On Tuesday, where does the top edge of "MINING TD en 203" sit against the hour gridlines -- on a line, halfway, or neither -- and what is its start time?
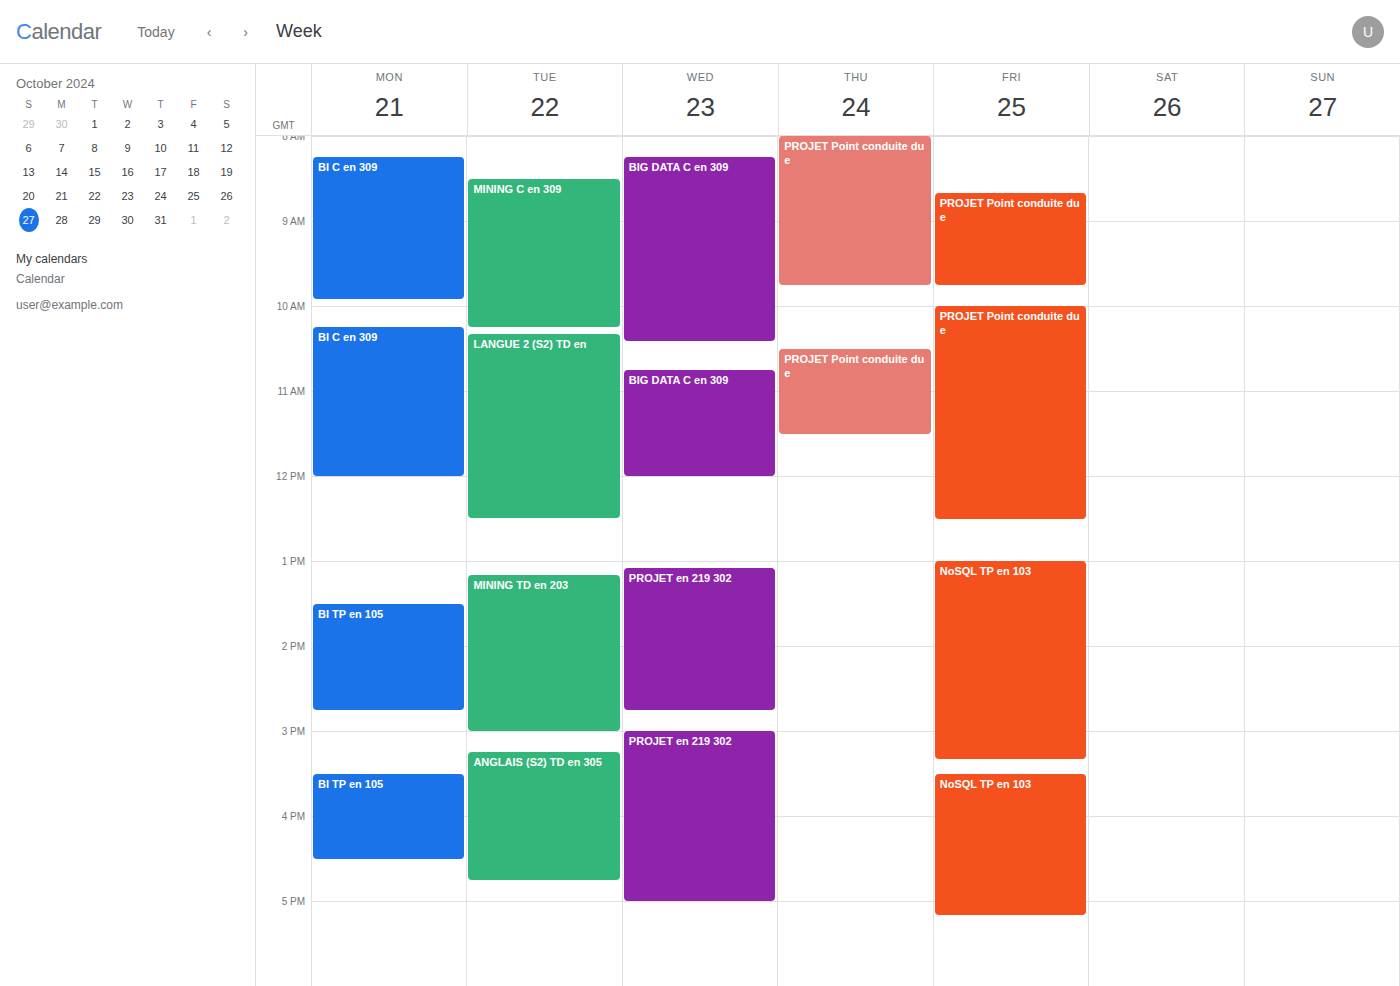
1:10 PM -- neither: 10 minutes below the 1 PM line and 50 minutes above the 2 PM line.